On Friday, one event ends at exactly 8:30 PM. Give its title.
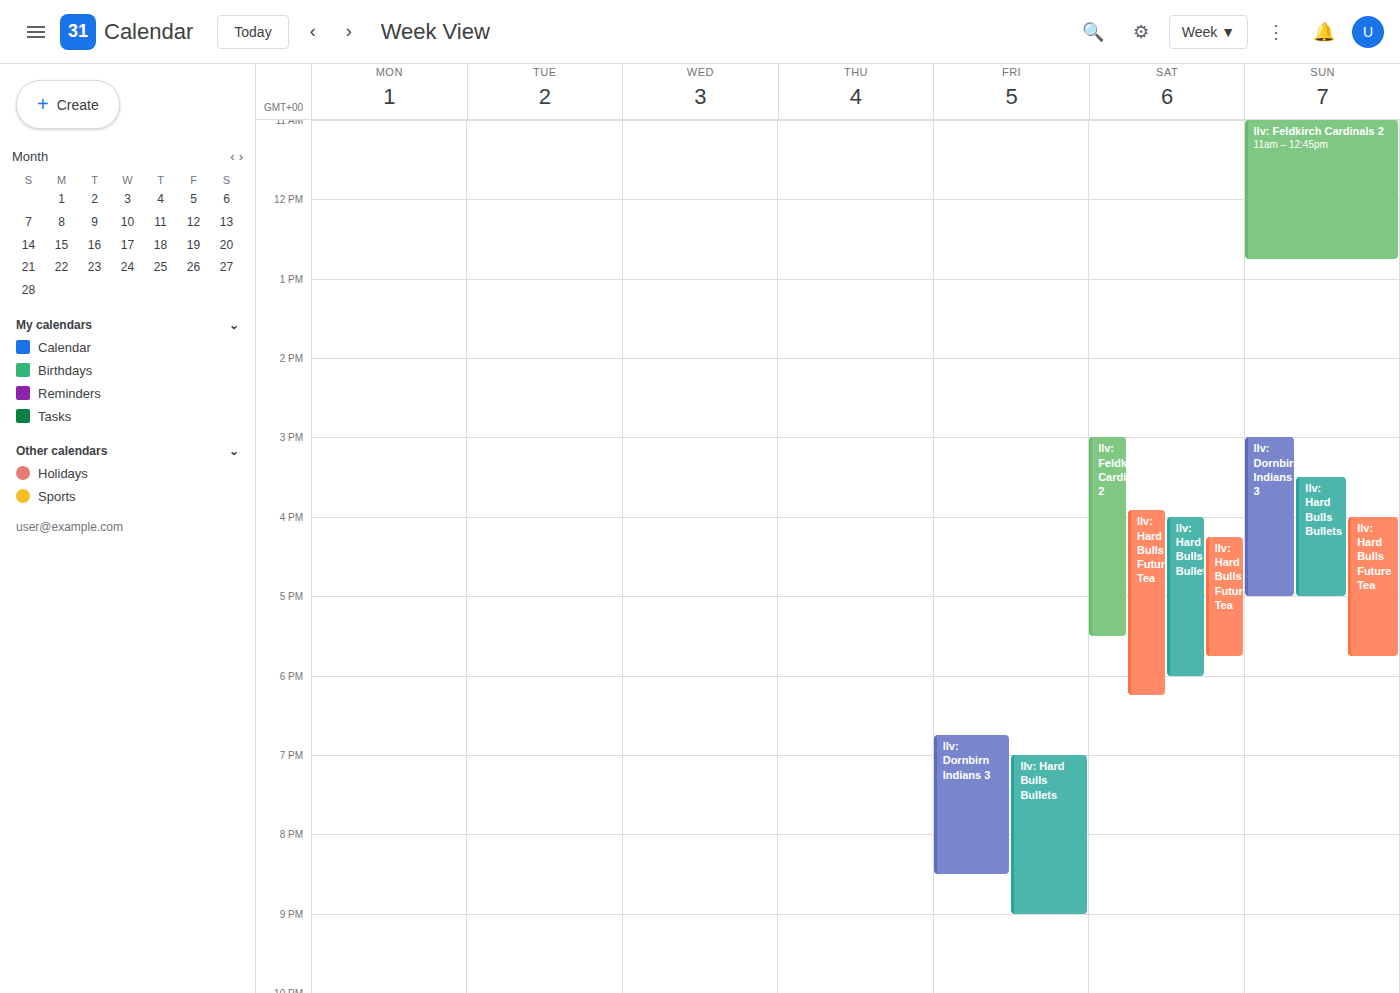
"llv: Dornbirn Indians 3"